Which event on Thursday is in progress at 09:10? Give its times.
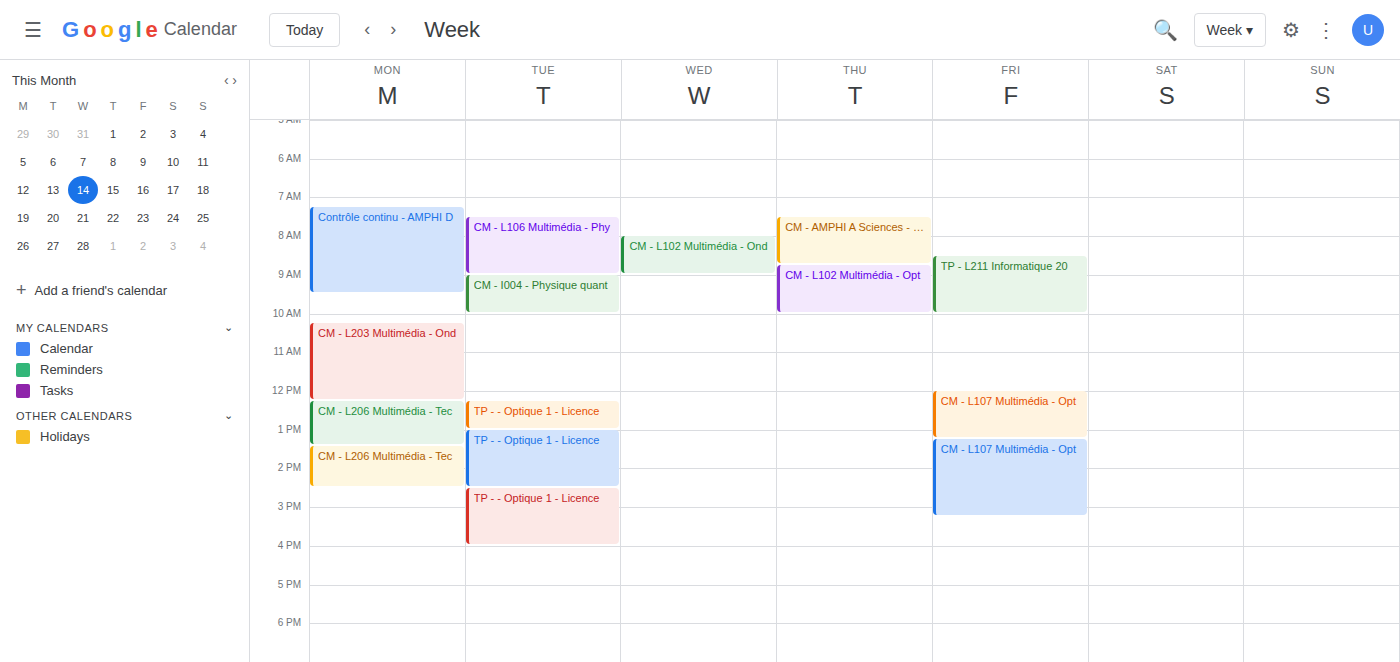
"CM - L102 Multimédia - Opt", 08:45 to 10:00